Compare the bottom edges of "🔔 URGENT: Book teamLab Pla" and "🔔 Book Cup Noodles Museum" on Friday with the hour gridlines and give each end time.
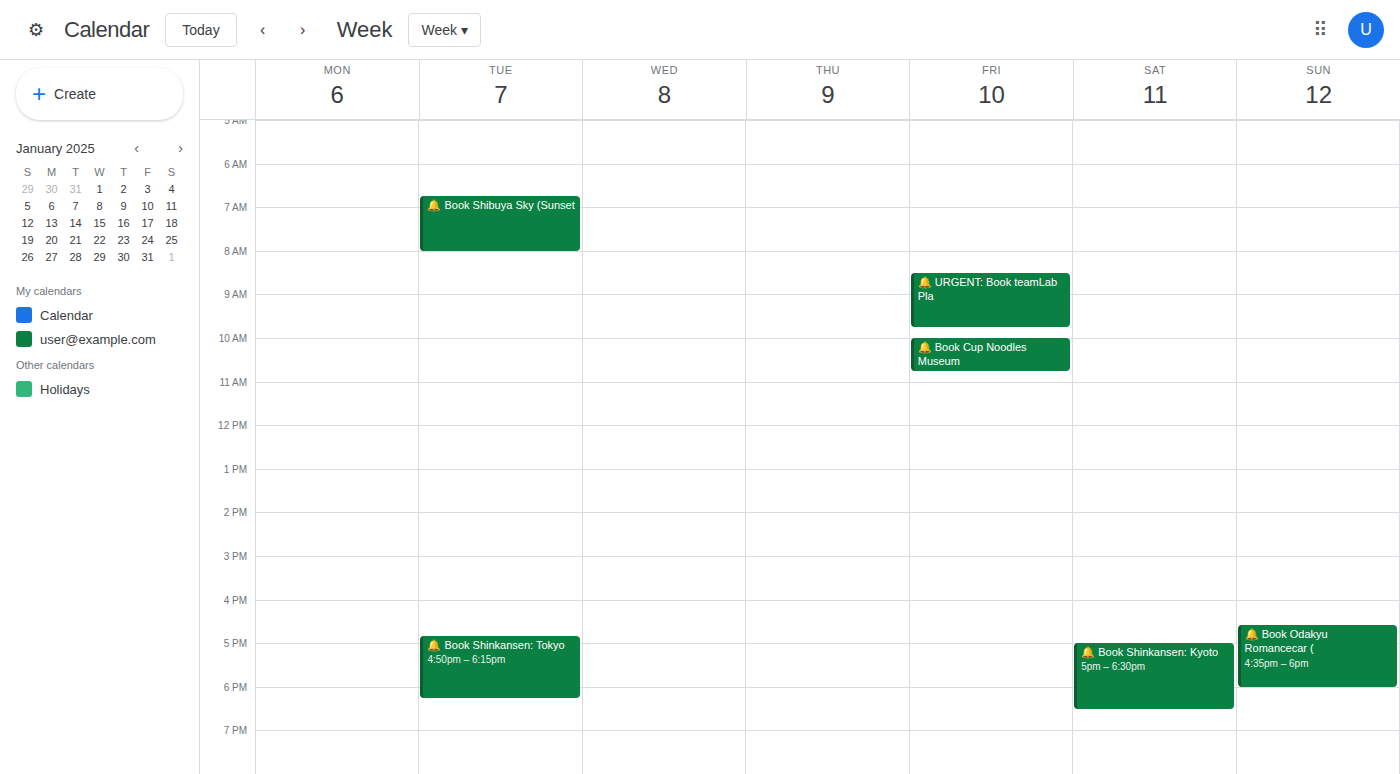
"🔔 URGENT: Book teamLab Pla": 9:45 AM, neither: three quarters of the way from the 9 AM line to the 10 AM line. "🔔 Book Cup Noodles Museum": 10:45 AM, neither: three quarters of the way from the 10 AM line to the 11 AM line.